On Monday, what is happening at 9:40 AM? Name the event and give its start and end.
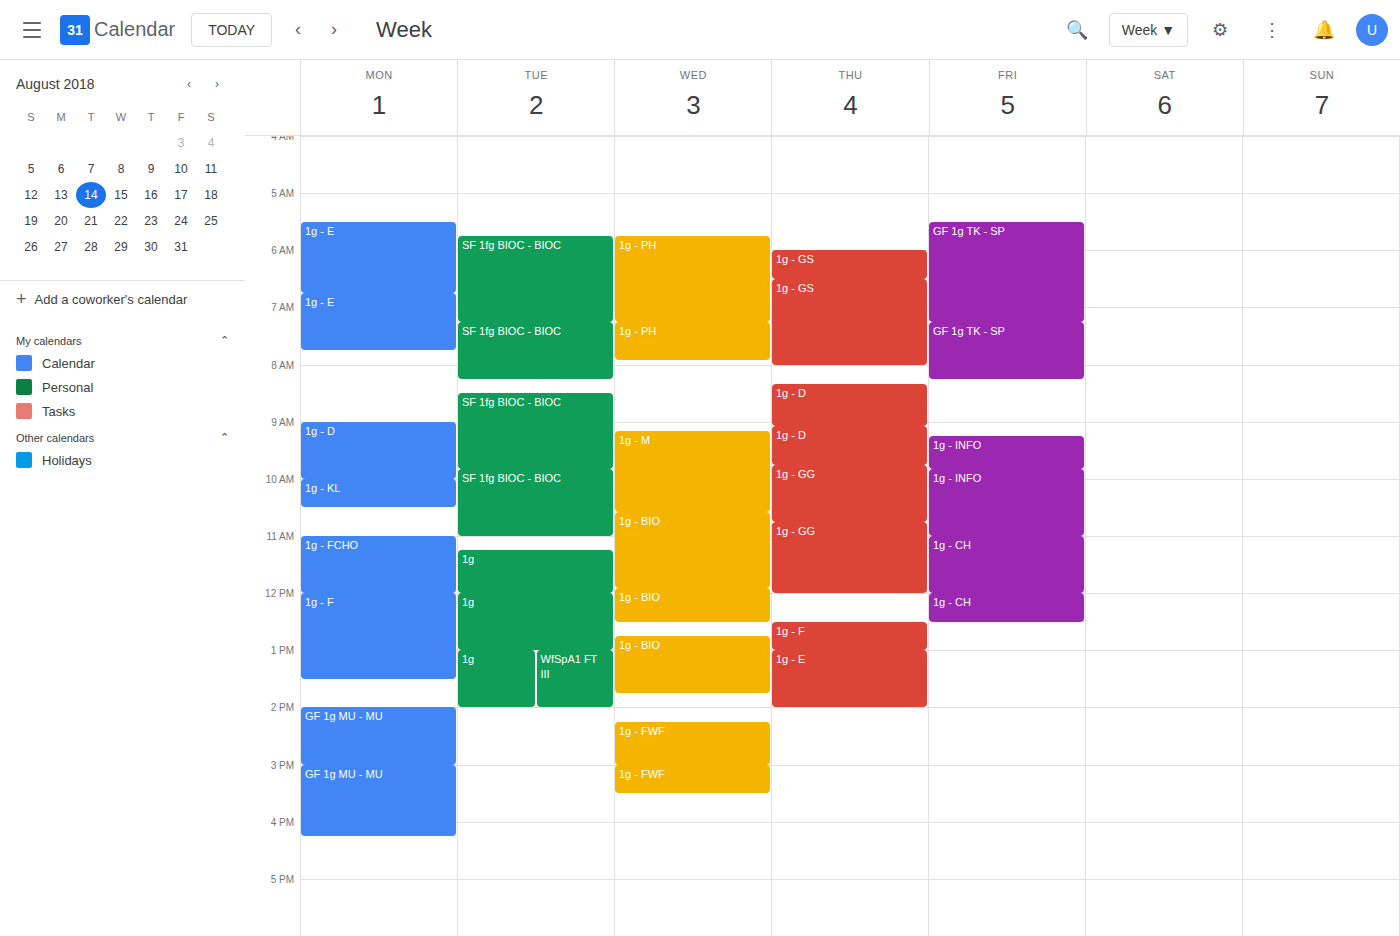
"1g - D", 9:00 AM to 10:00 AM